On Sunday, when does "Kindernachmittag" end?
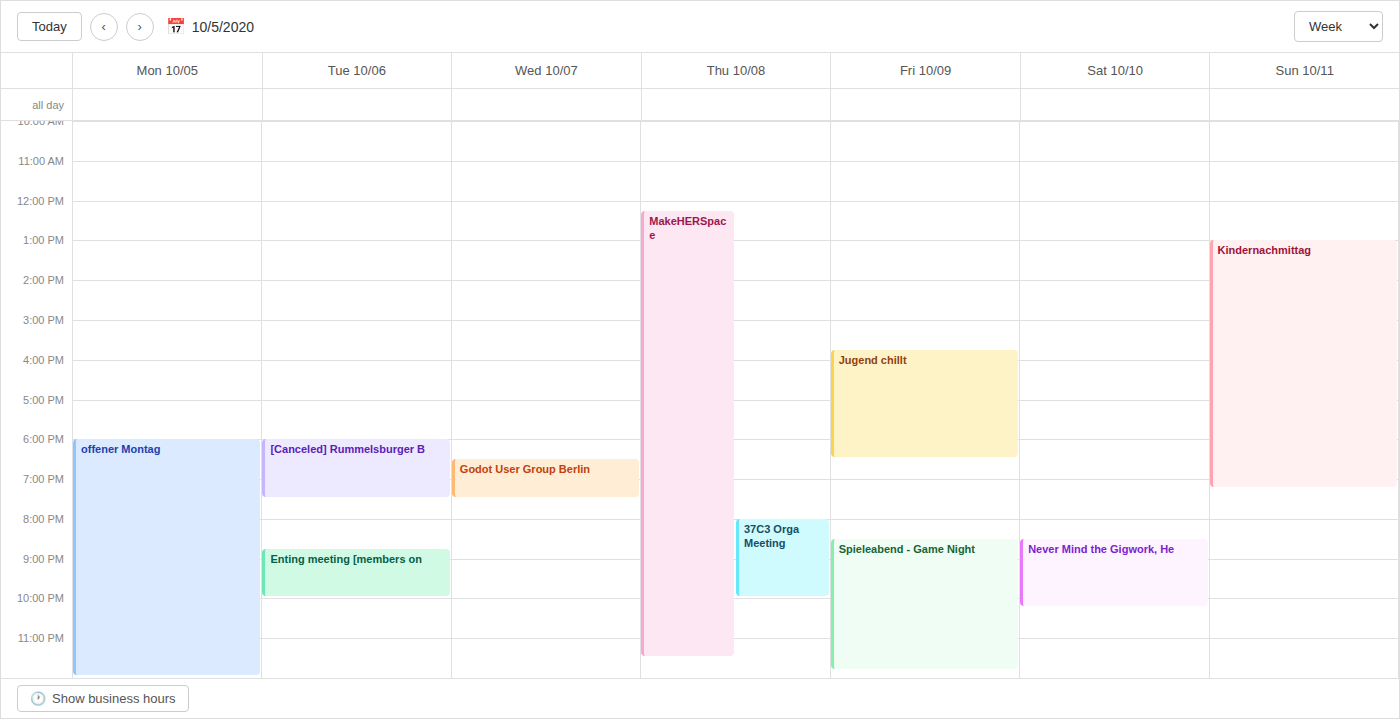
7:15 PM